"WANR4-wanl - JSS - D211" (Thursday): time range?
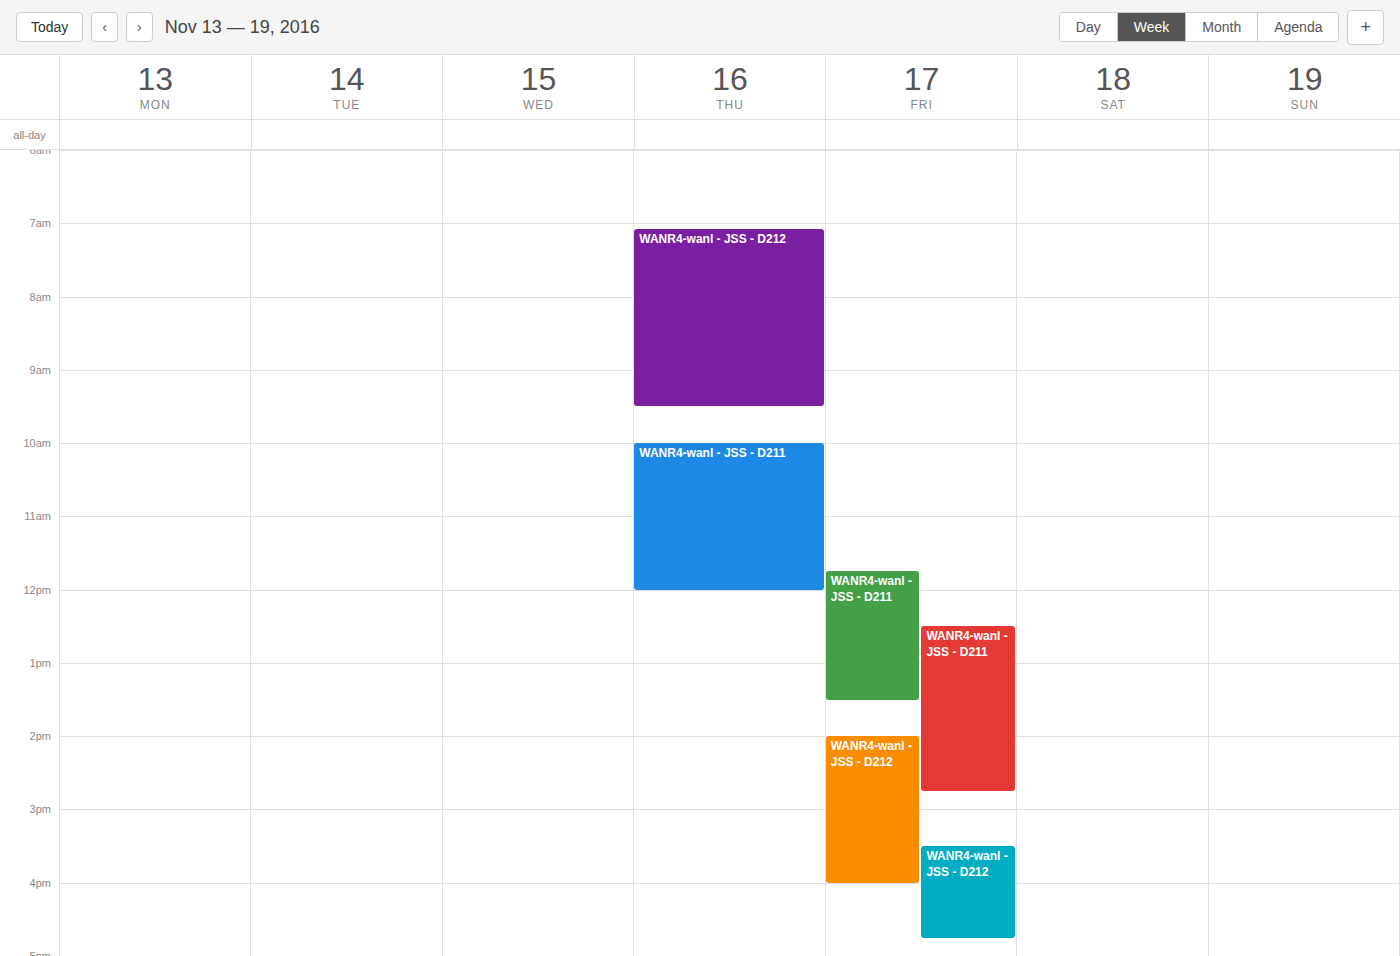
10:00 AM to 12:00 PM